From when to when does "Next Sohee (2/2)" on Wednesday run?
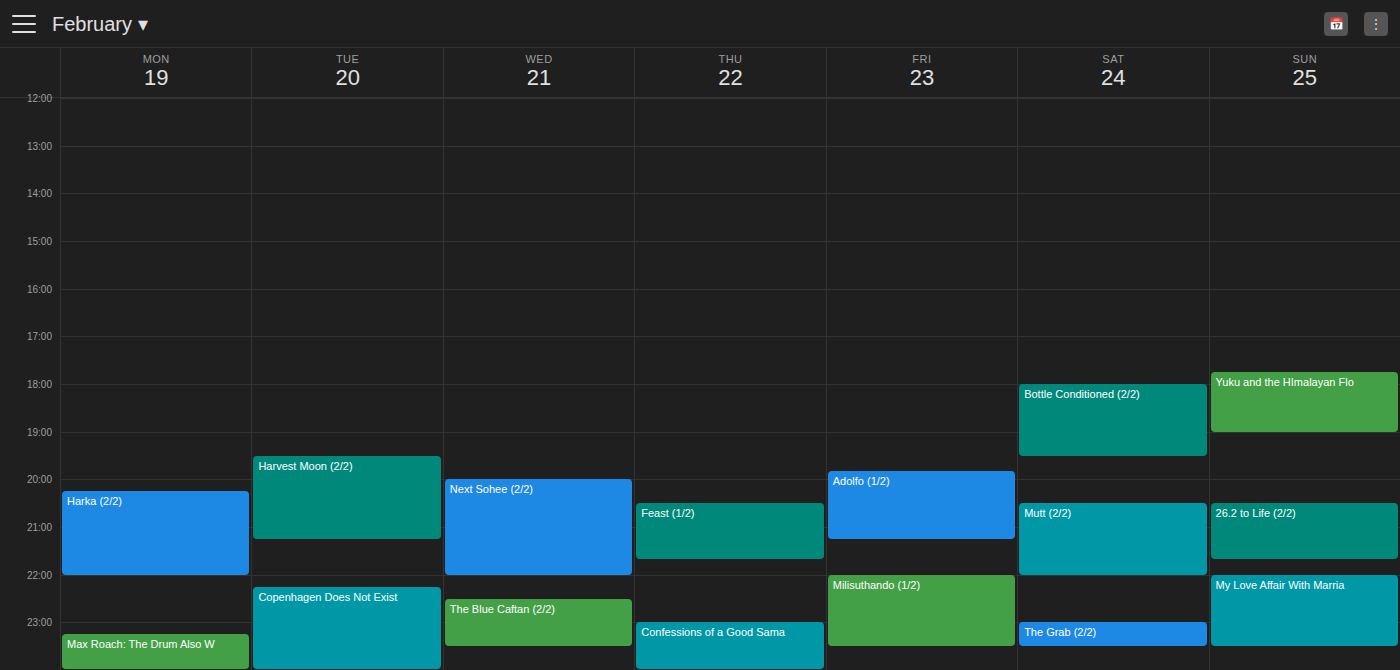
8:00 PM to 10:00 PM